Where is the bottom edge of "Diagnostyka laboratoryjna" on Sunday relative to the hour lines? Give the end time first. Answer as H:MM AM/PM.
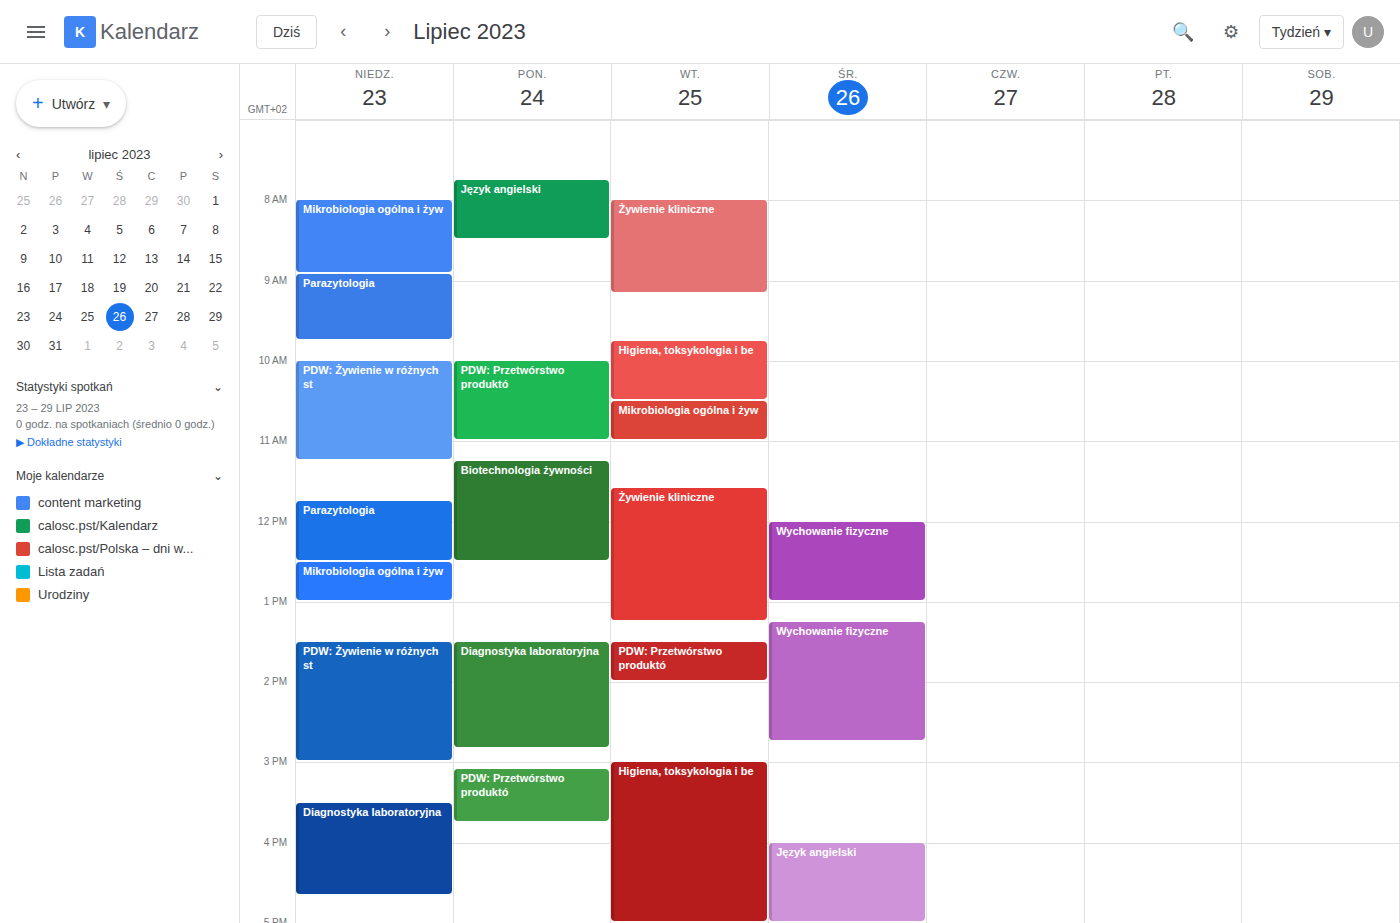
4:40 PM -- neither: 40 minutes below the 4 PM line and 20 minutes above the 5 PM line.